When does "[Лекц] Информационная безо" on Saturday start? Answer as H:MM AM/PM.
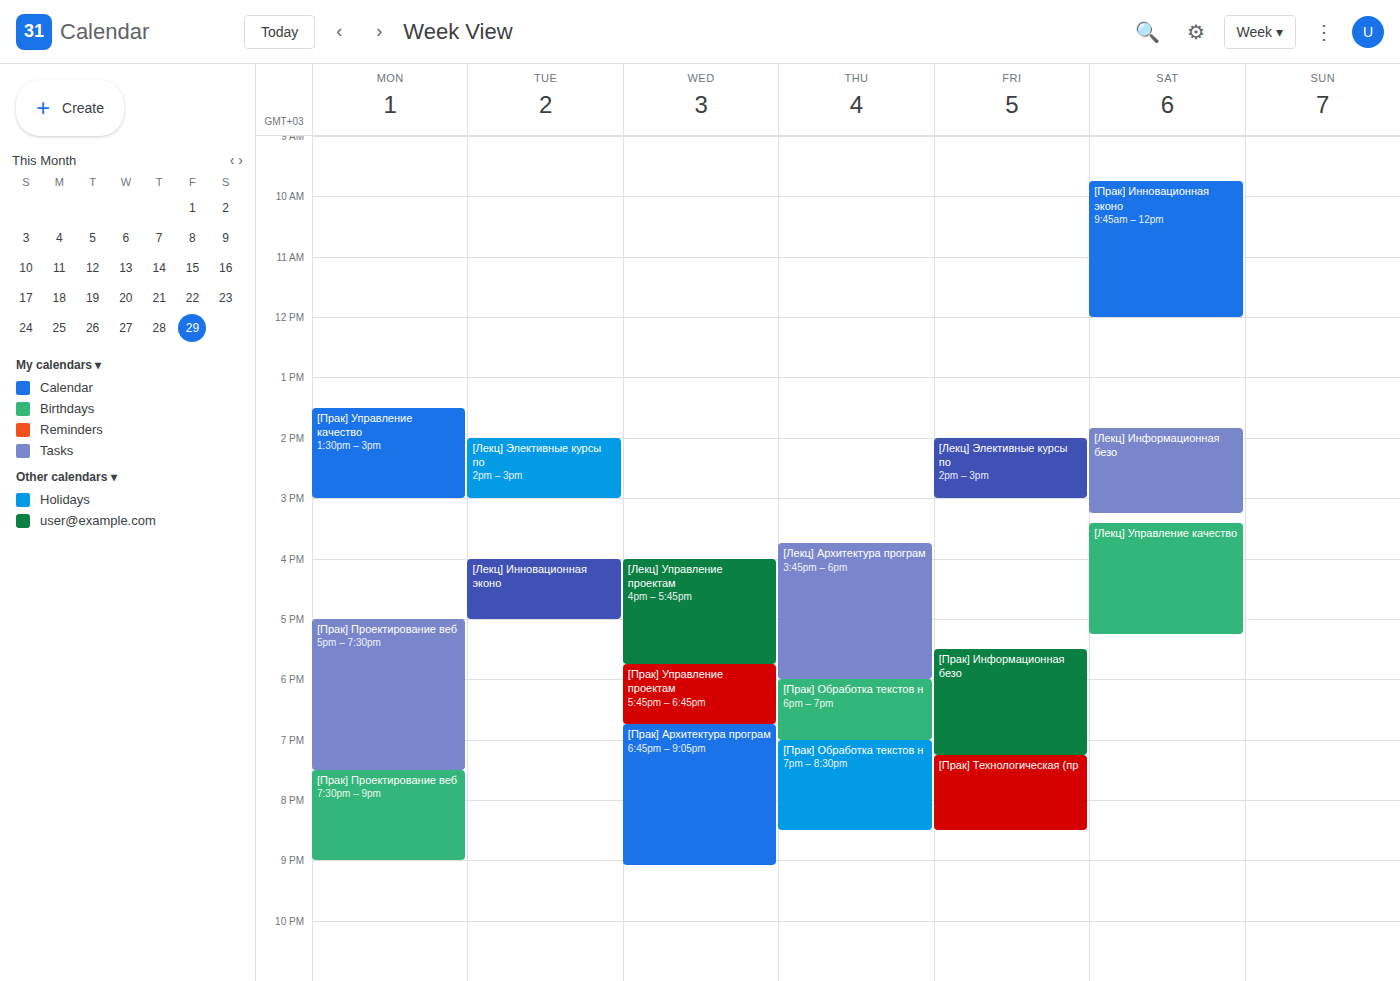
1:50 PM